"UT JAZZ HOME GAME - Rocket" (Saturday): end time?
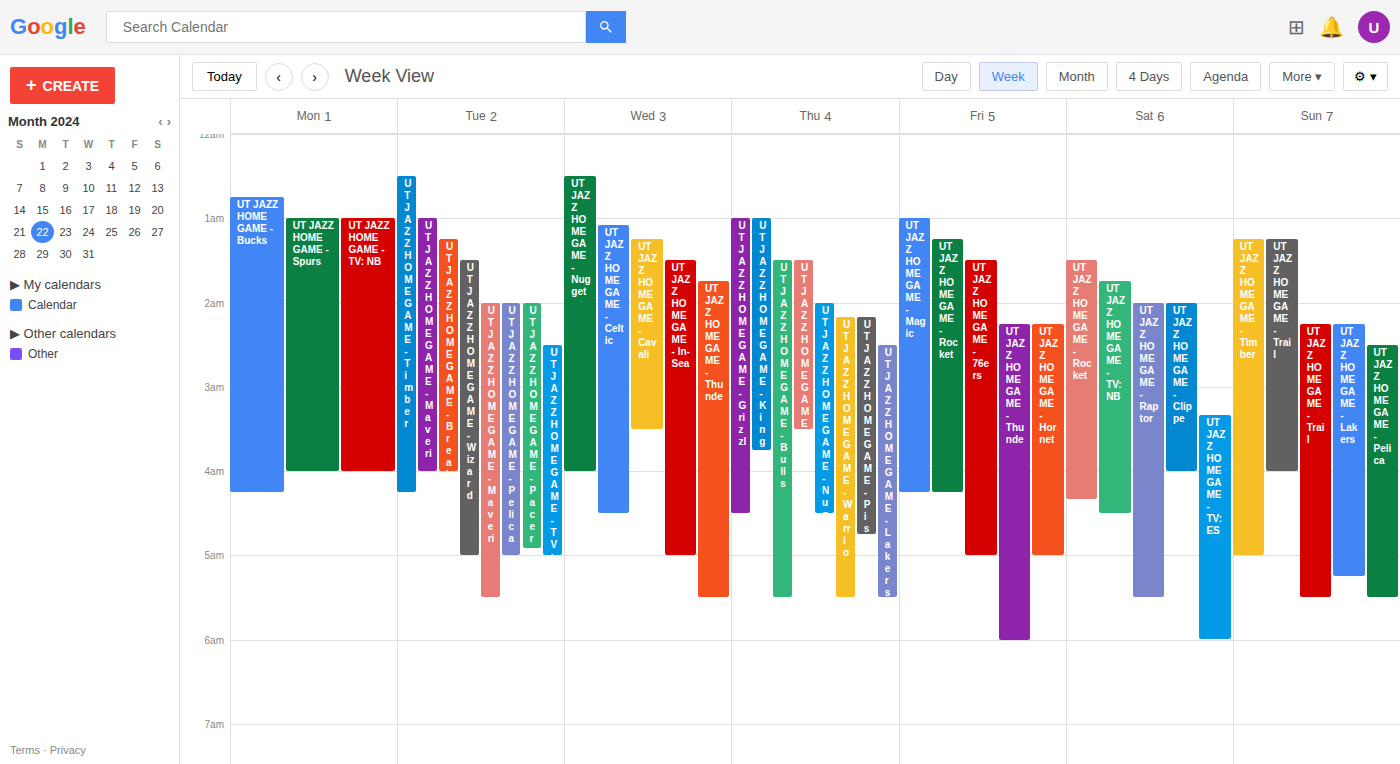
4:20 AM